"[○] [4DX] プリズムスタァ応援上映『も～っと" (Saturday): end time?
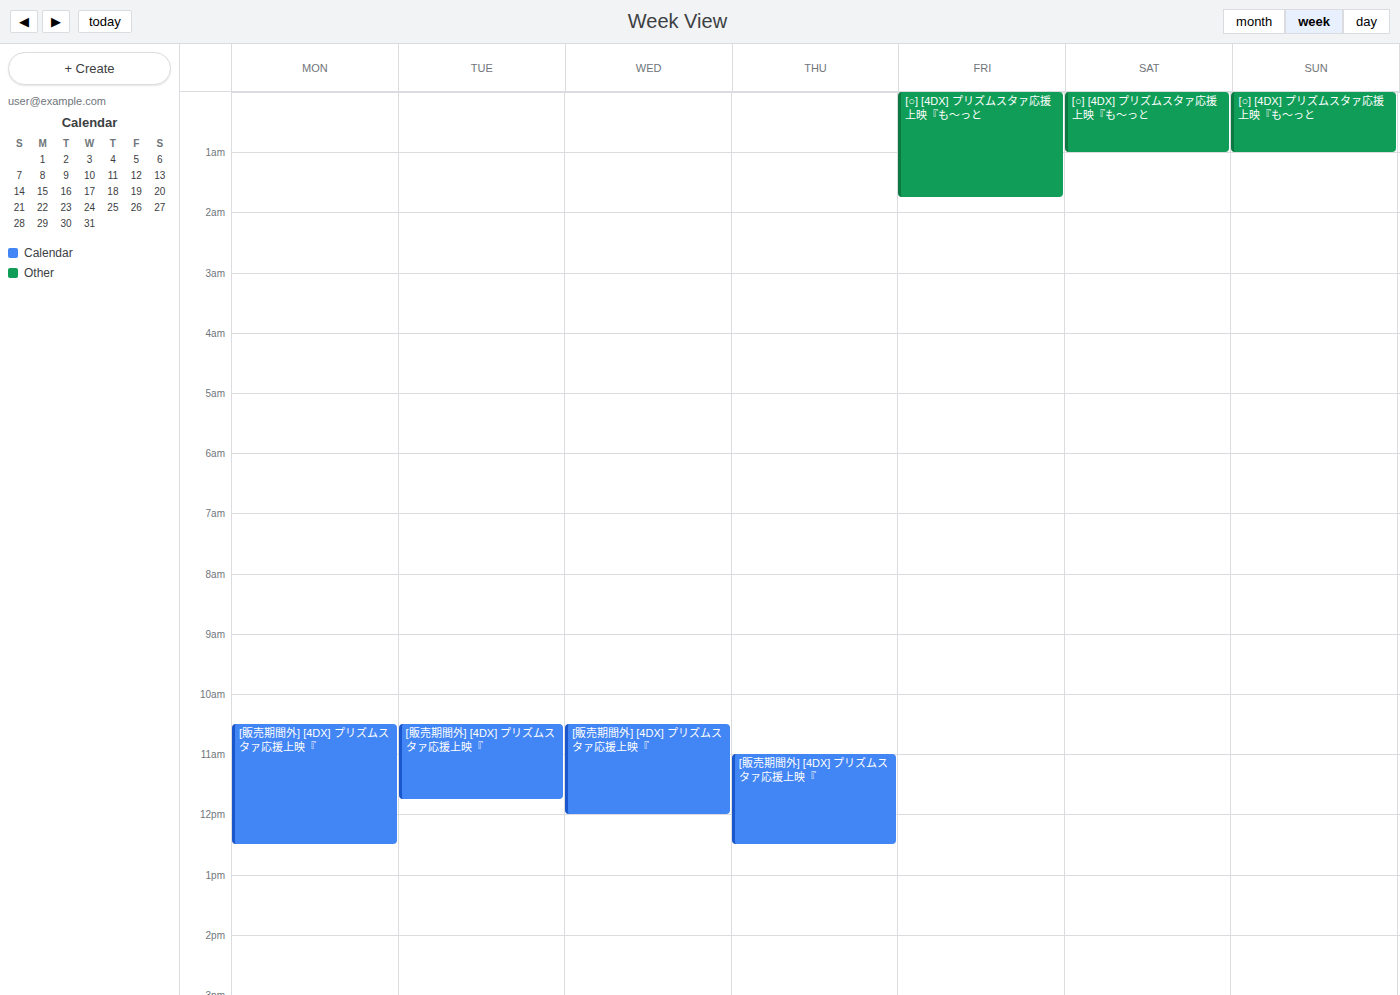
01:00